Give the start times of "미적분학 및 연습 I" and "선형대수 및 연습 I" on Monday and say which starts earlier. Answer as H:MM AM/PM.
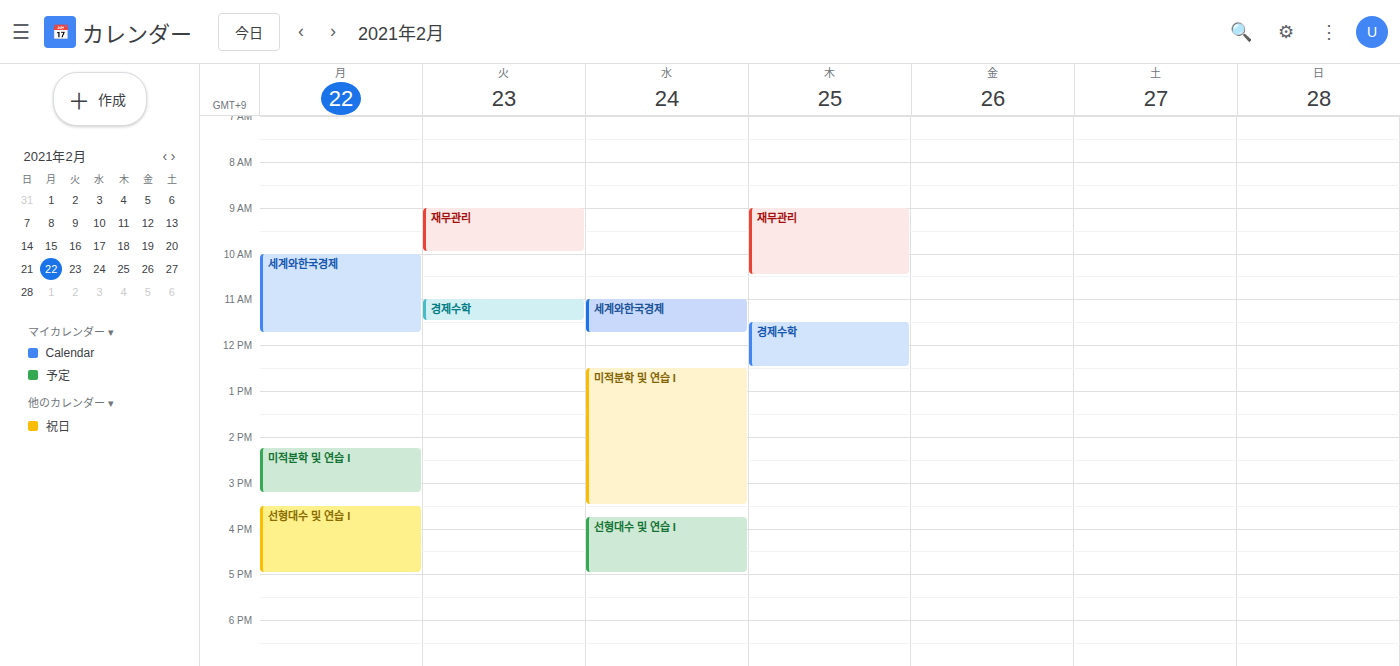
"미적분학 및 연습 I" 2:15 PM; "선형대수 및 연습 I" 3:30 PM.